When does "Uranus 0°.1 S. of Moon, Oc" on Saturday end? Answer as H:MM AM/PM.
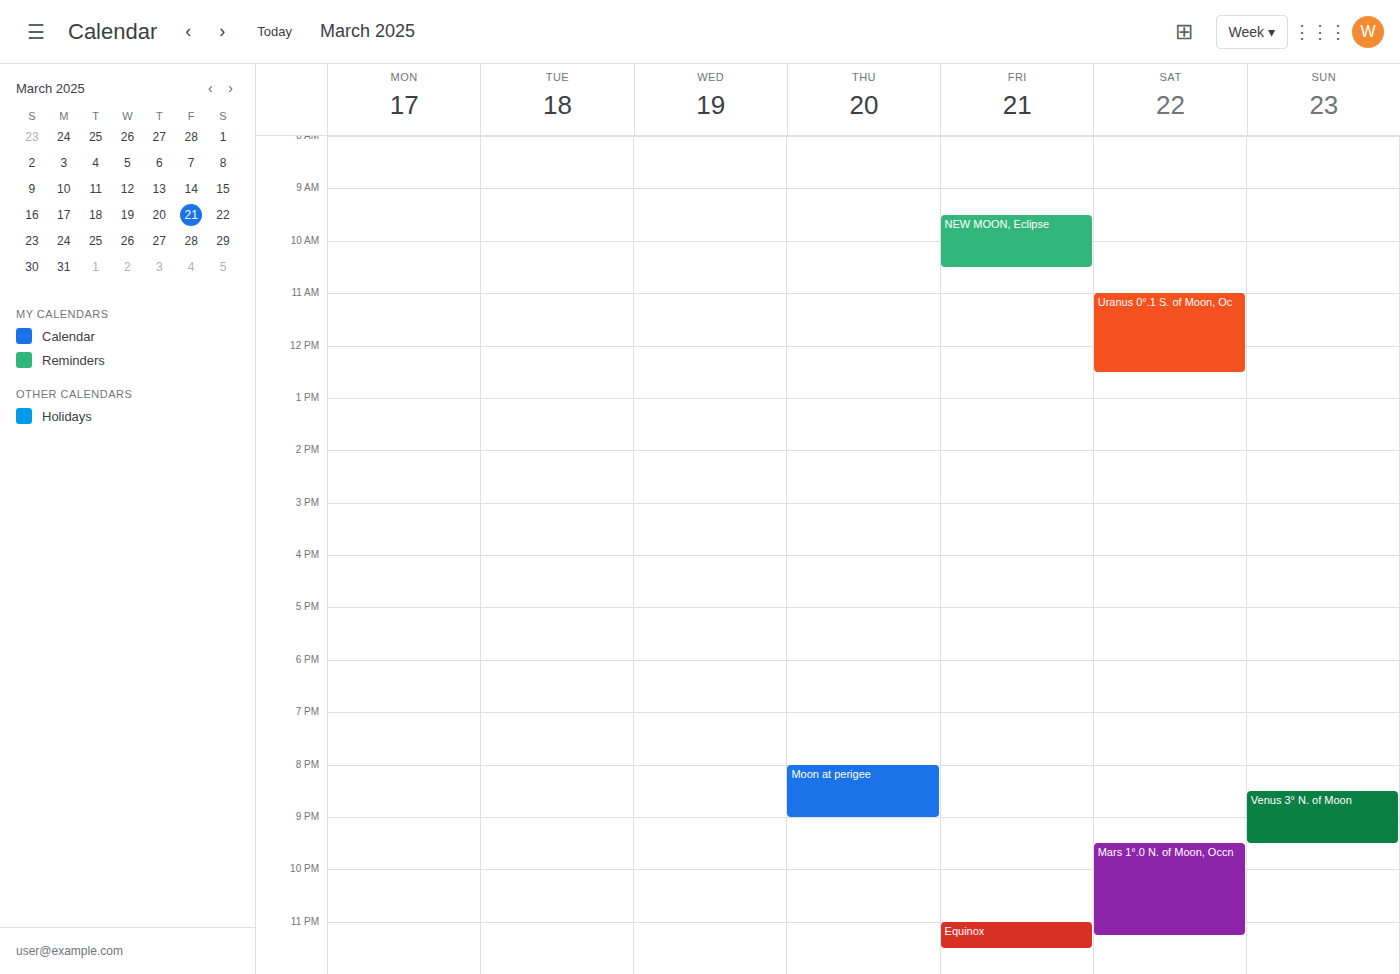
12:30 PM